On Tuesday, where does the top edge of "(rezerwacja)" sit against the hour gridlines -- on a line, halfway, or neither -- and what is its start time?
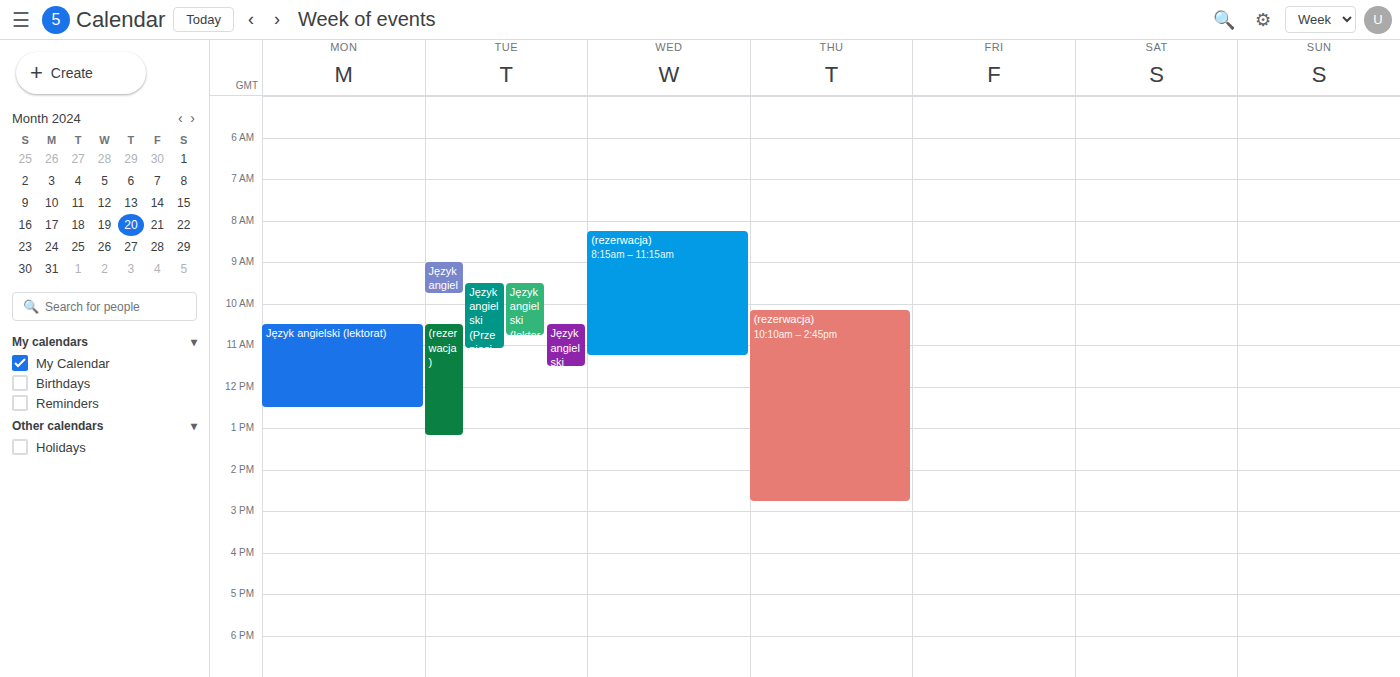
10:30 AM -- halfway between the 10 AM and 11 AM lines.